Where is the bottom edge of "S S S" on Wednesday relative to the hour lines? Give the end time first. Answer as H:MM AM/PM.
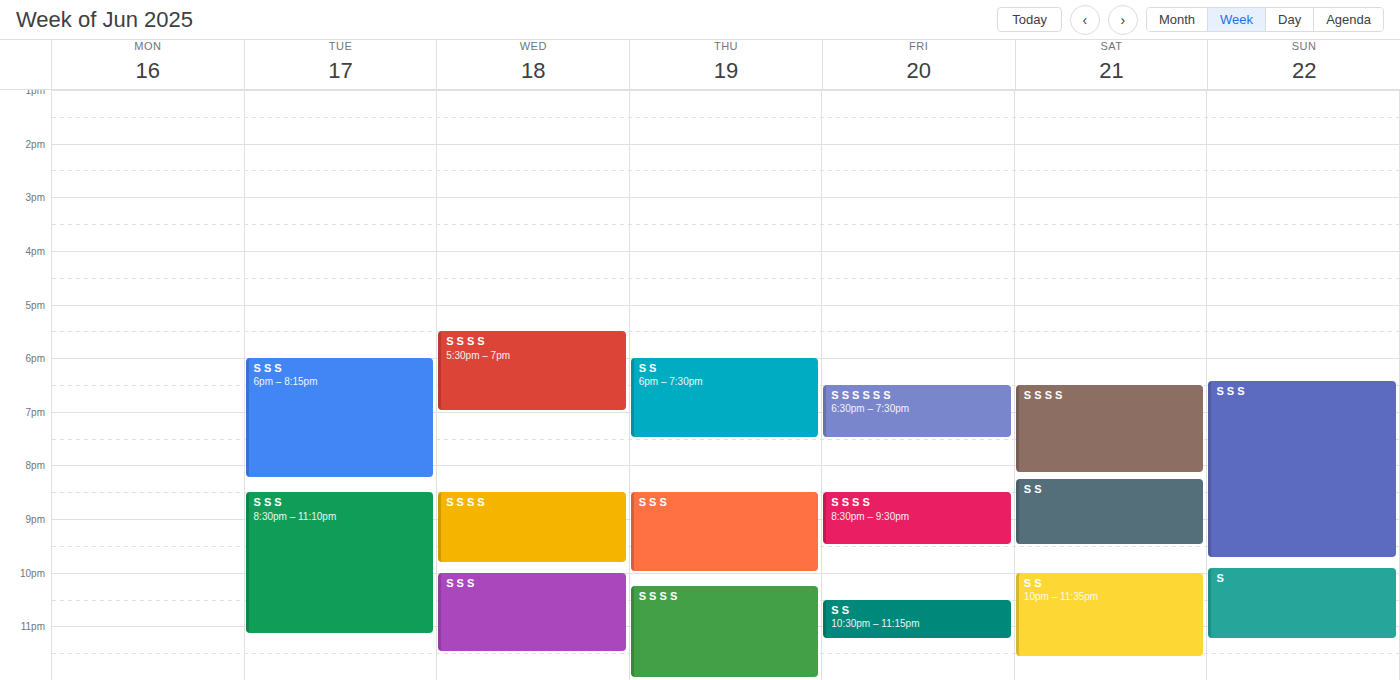
11:30 PM -- halfway between the 11 PM and 12 AM lines.